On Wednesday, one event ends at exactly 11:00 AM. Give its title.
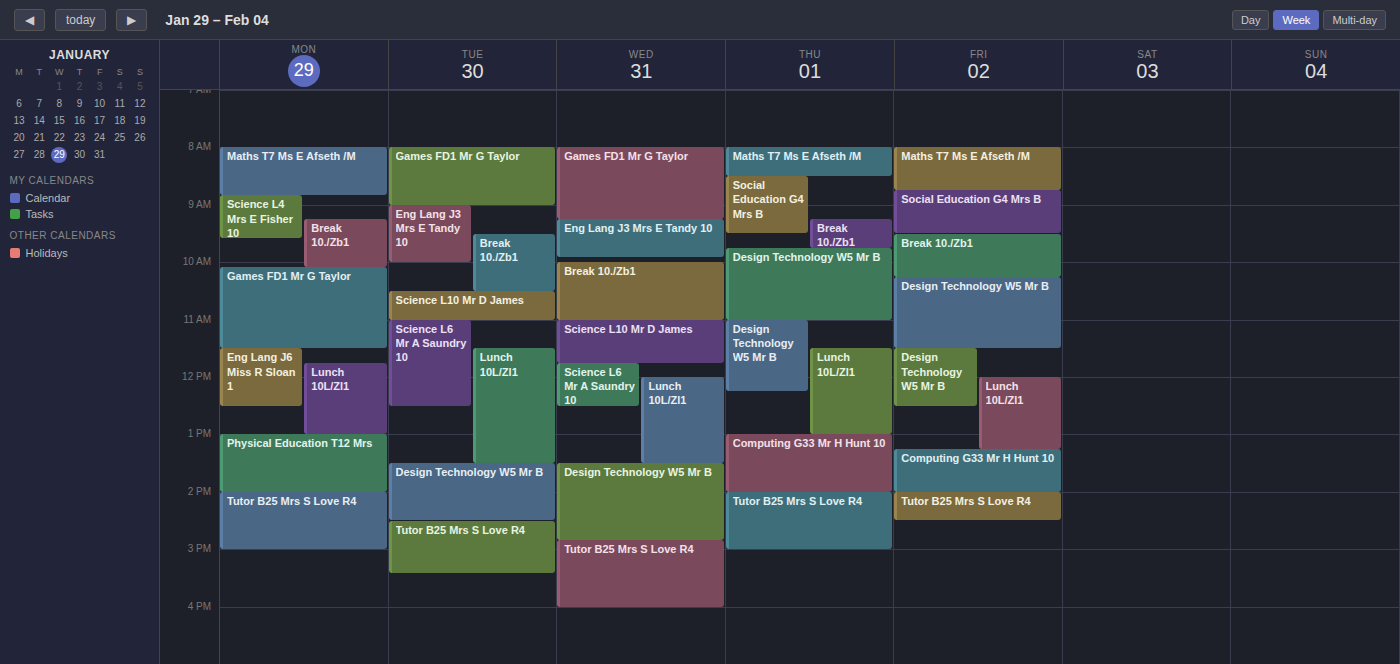
"Break 10./Zb1"